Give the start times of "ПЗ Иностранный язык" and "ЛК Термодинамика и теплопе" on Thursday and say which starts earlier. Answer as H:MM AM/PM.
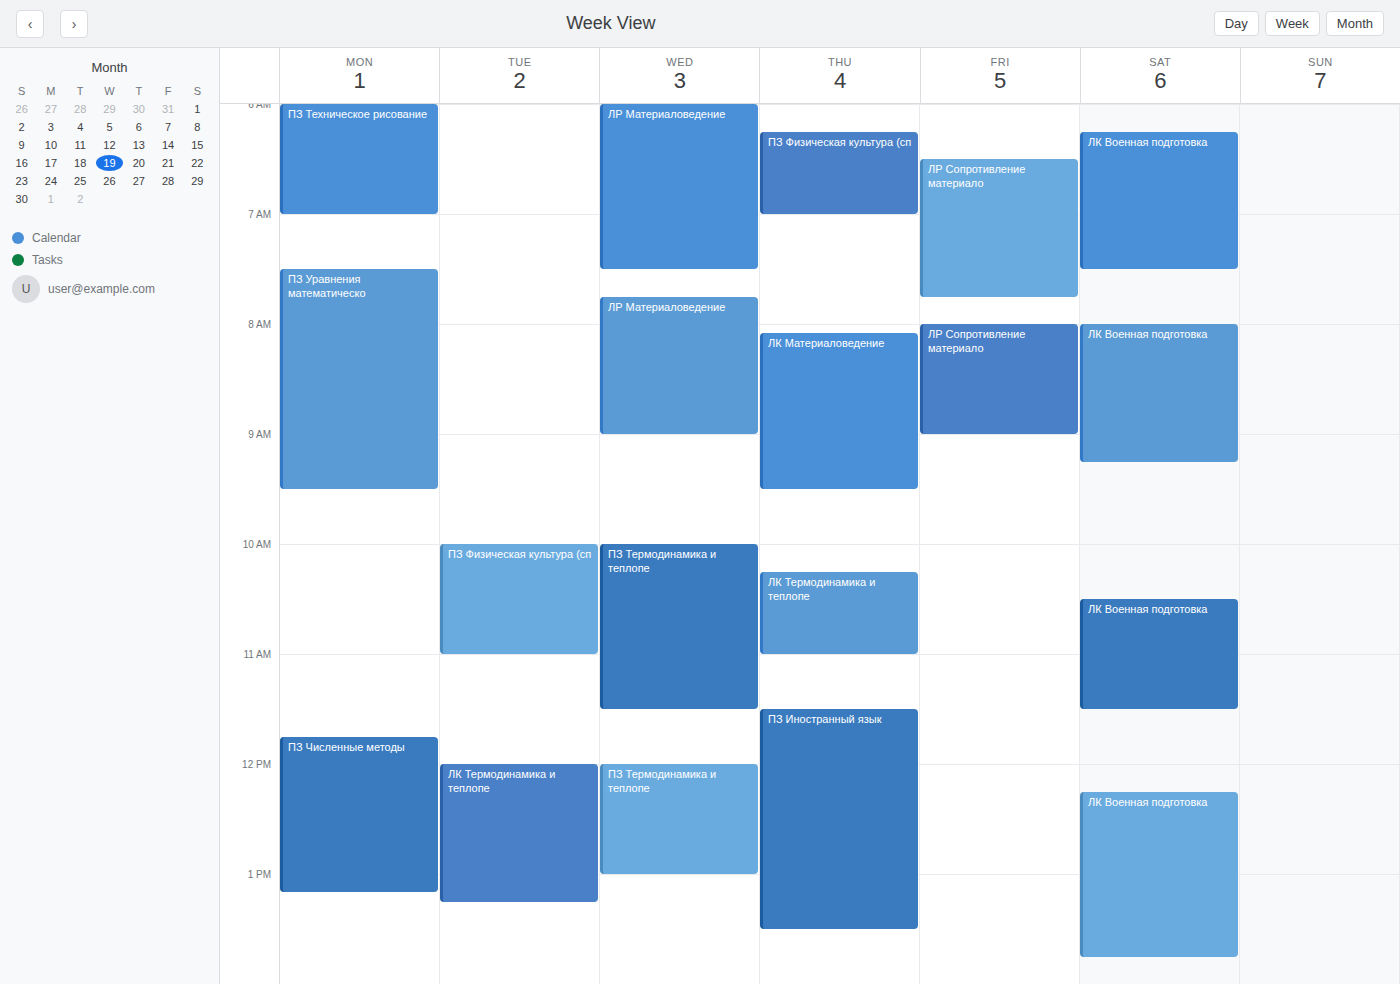
"ЛК Термодинамика и теплопе" 10:15 AM; "ПЗ Иностранный язык" 11:30 AM.